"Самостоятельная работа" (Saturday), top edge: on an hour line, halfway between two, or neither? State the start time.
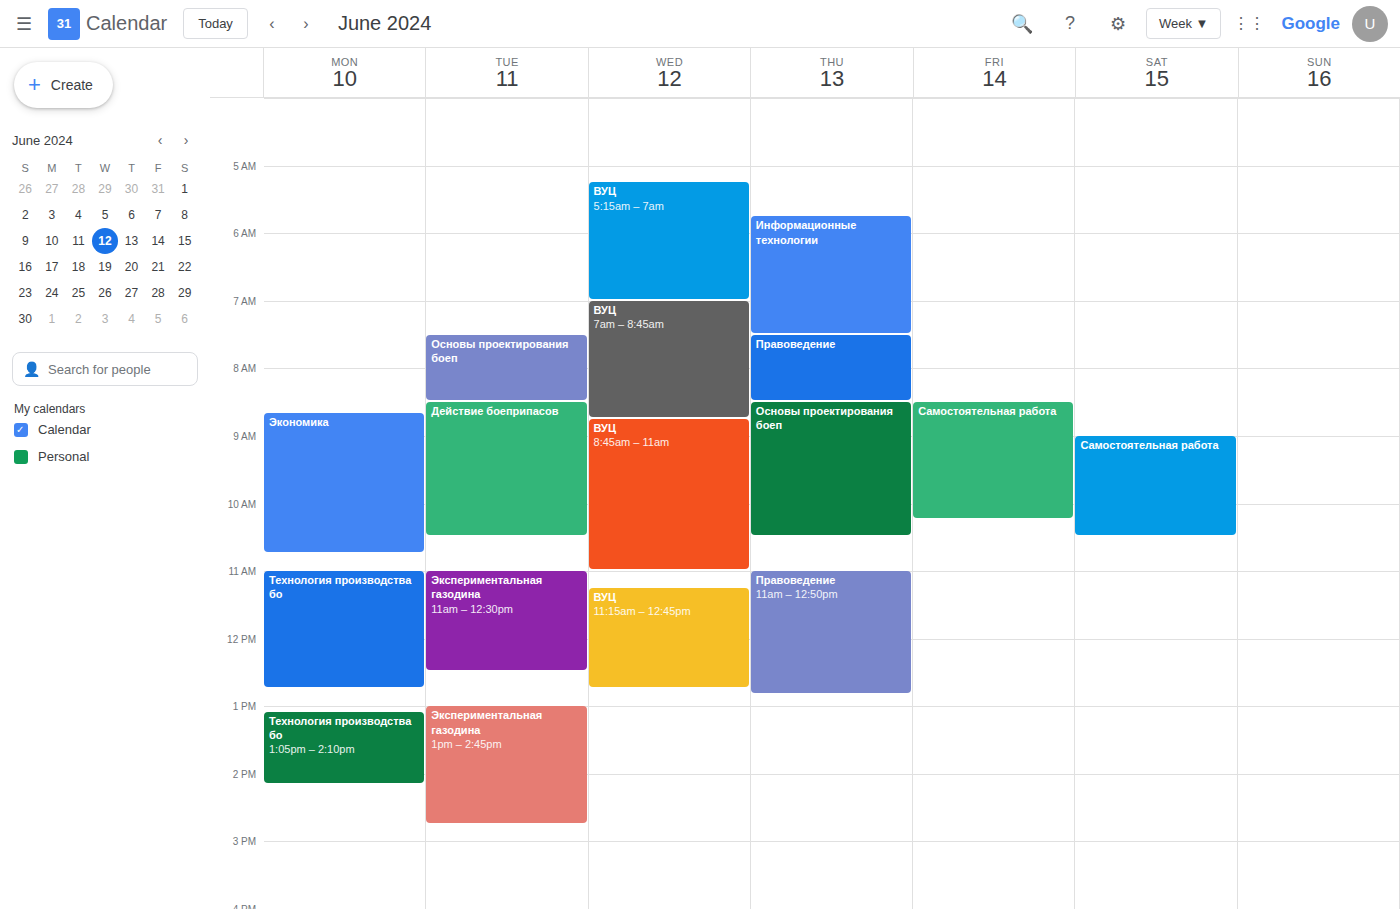
9:00 AM -- exactly on the 9 AM line.